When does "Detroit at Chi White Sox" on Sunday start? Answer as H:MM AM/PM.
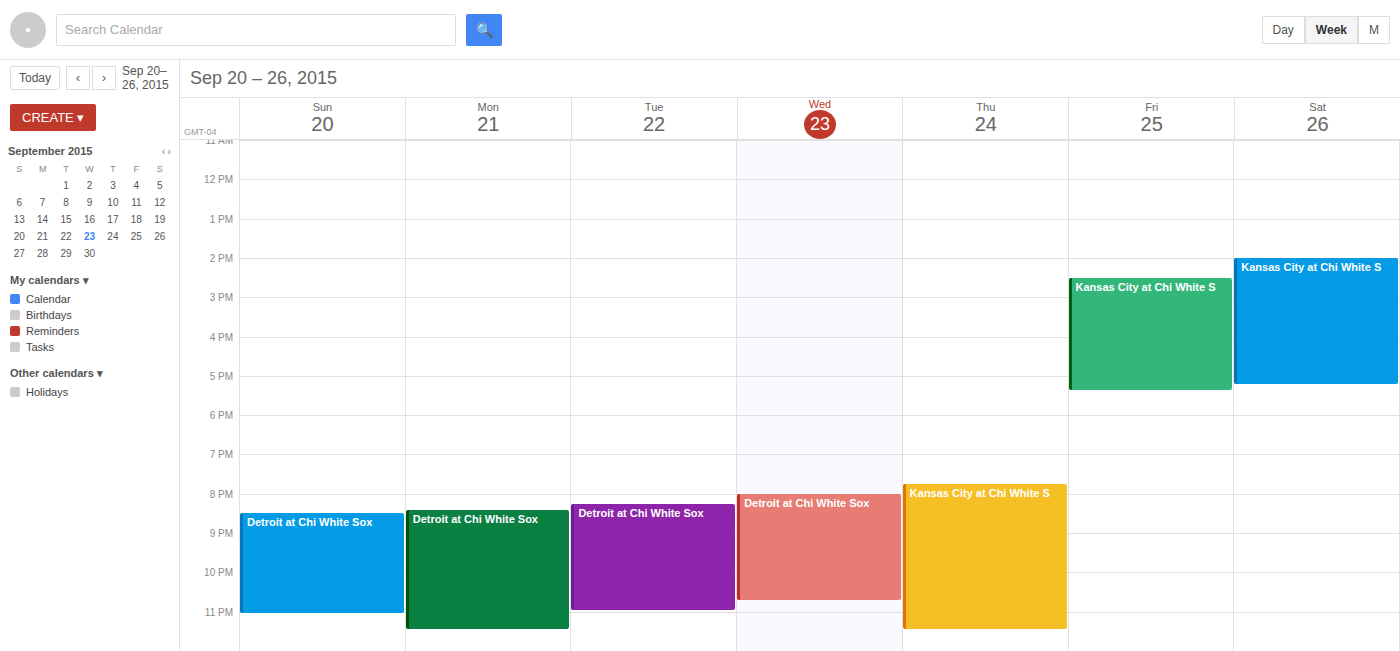
8:30 PM